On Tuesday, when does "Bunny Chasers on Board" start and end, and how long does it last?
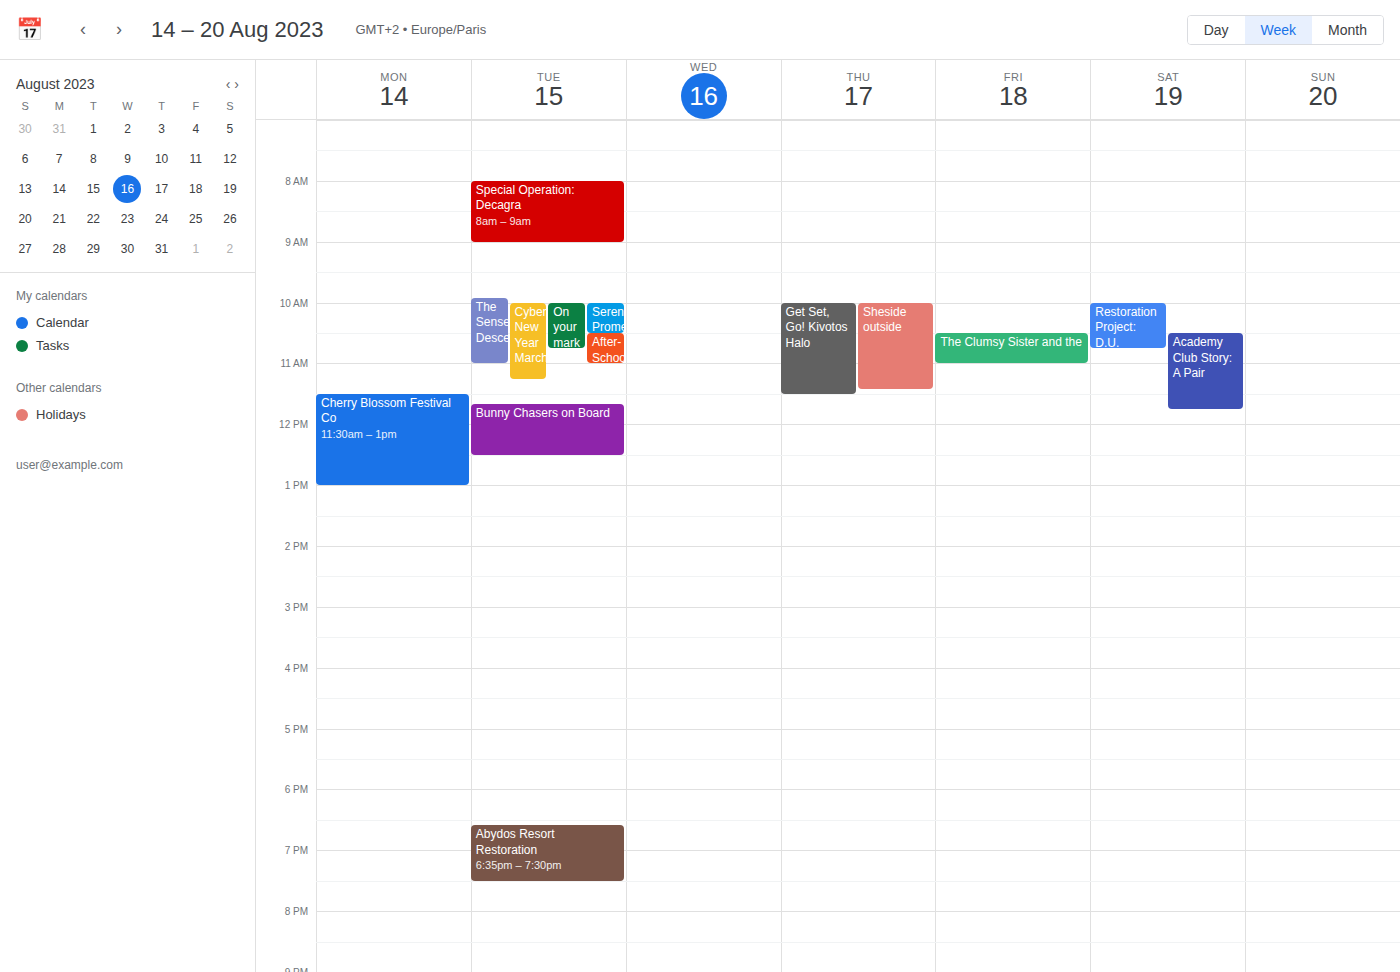
11:40 AM to 12:30 PM, 50 minutes